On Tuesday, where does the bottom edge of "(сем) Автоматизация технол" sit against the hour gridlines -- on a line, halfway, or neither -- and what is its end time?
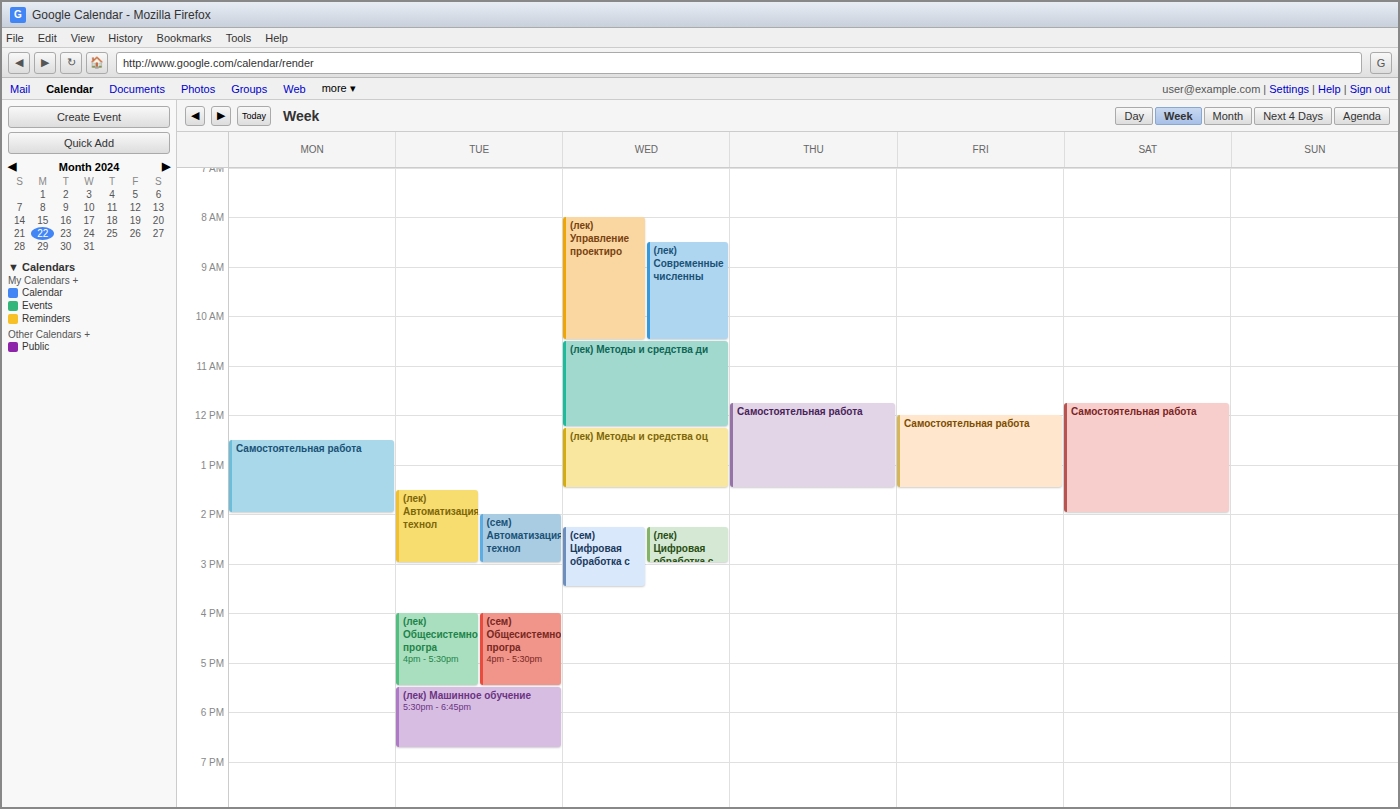
3:00 PM -- exactly on the 3 PM line.